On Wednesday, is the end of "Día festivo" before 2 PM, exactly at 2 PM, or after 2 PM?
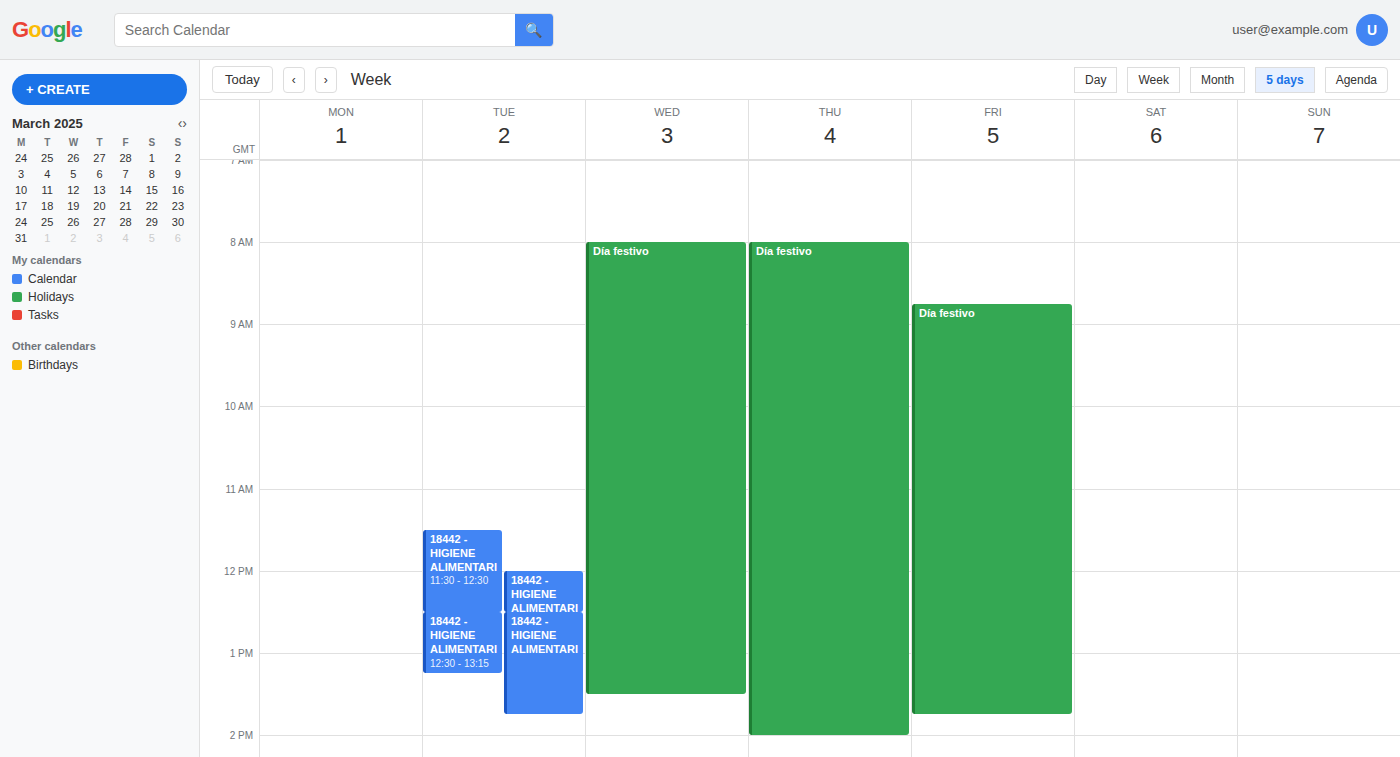
1:30 PM -- before 2 PM, 30 minutes above the 2 PM line.